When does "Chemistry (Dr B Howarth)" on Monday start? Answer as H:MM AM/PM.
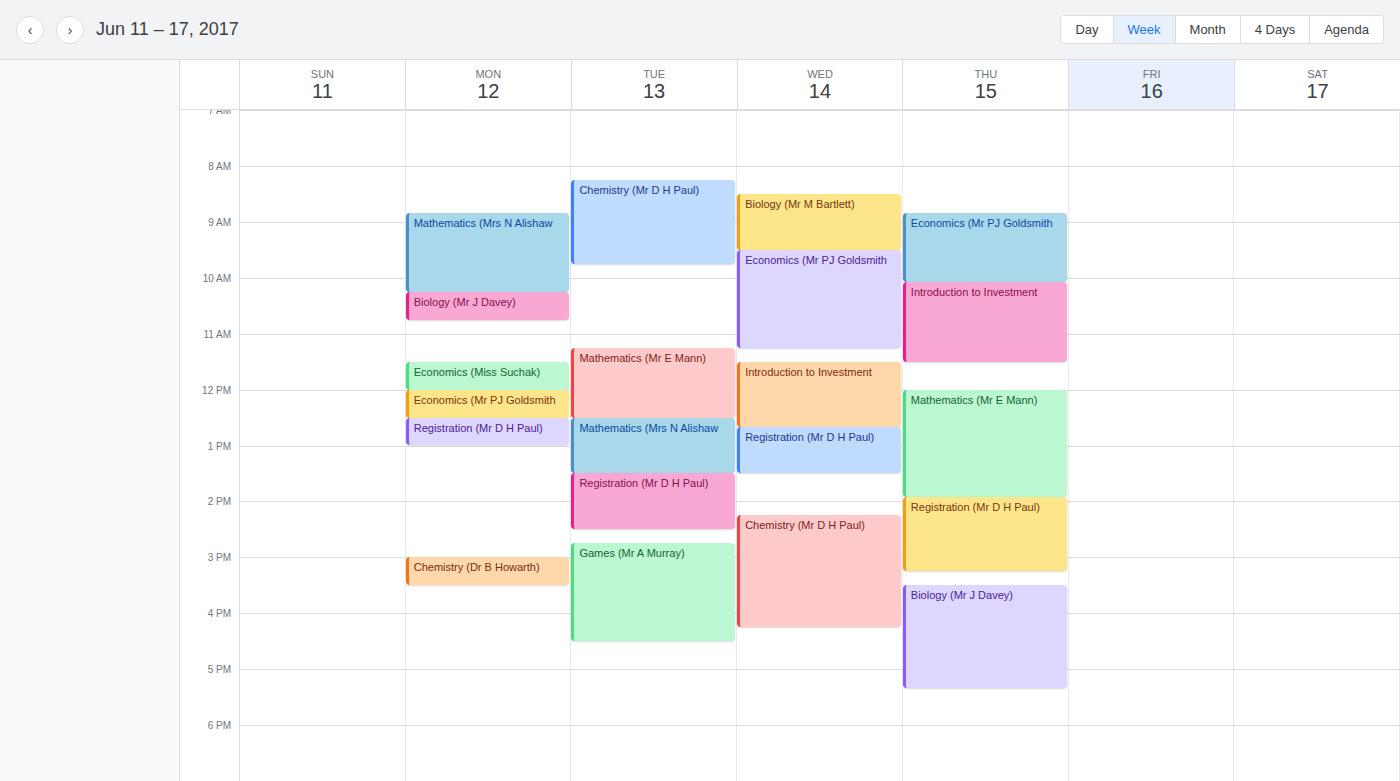
3:00 PM